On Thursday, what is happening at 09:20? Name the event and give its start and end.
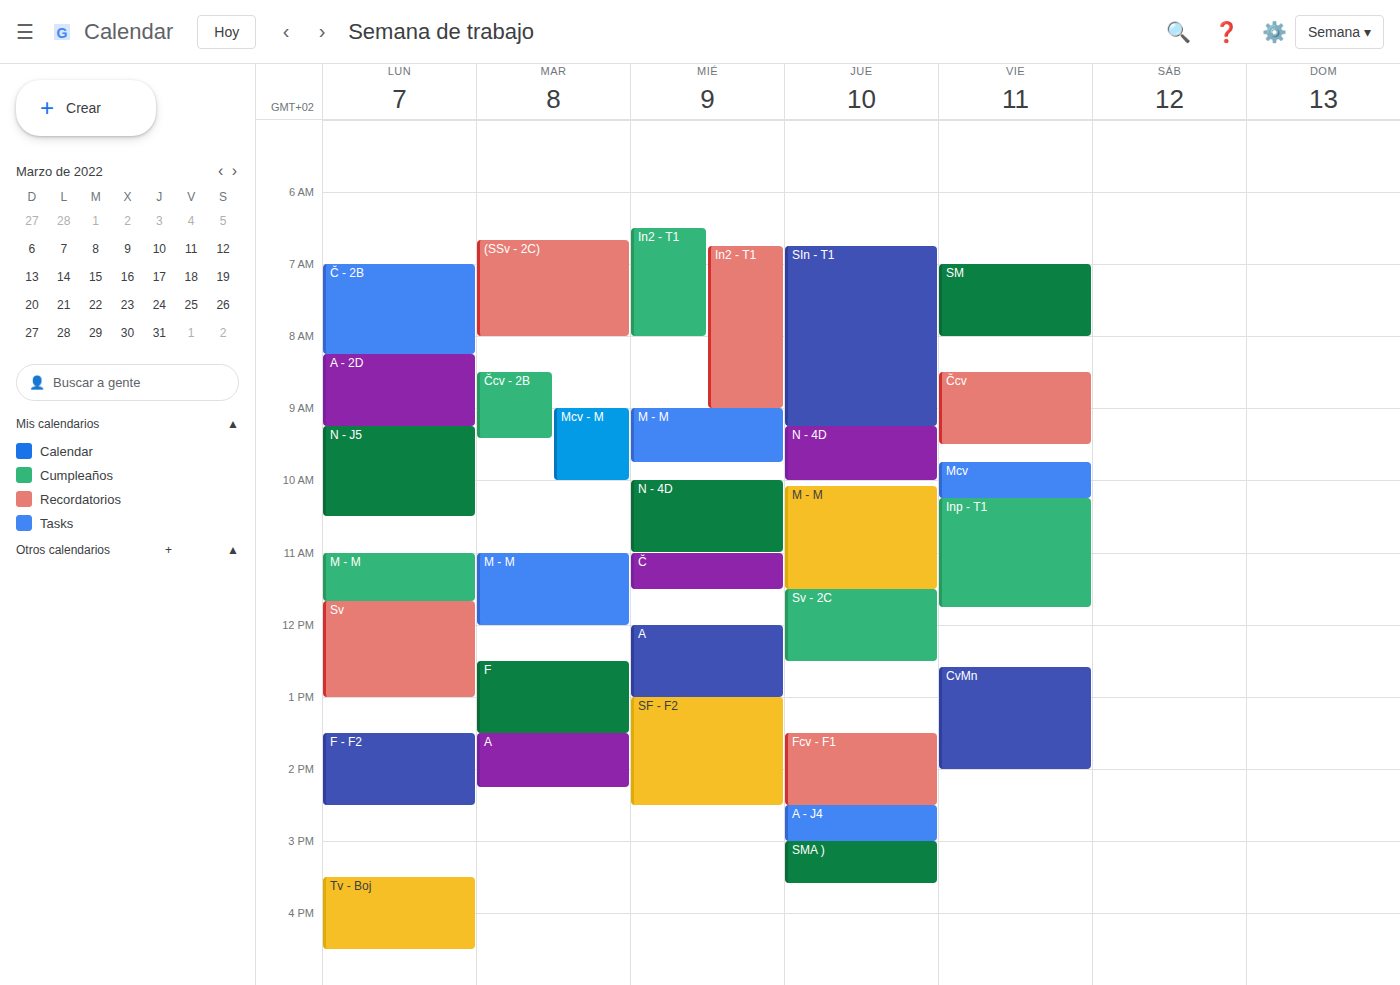
"N - 4D", 09:15 to 10:00